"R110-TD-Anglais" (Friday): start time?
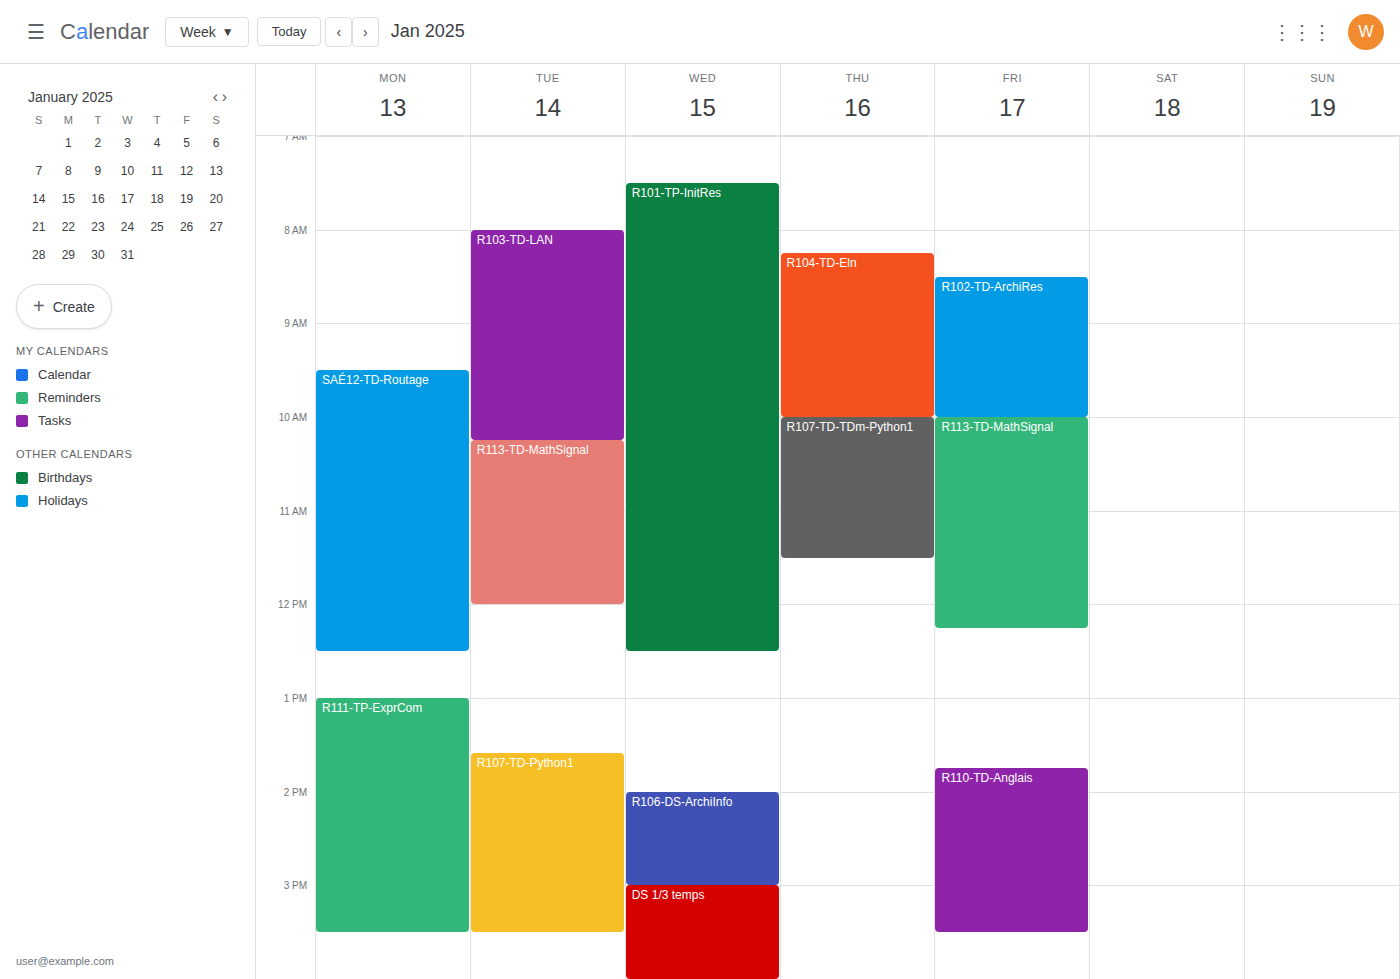
1:45 PM